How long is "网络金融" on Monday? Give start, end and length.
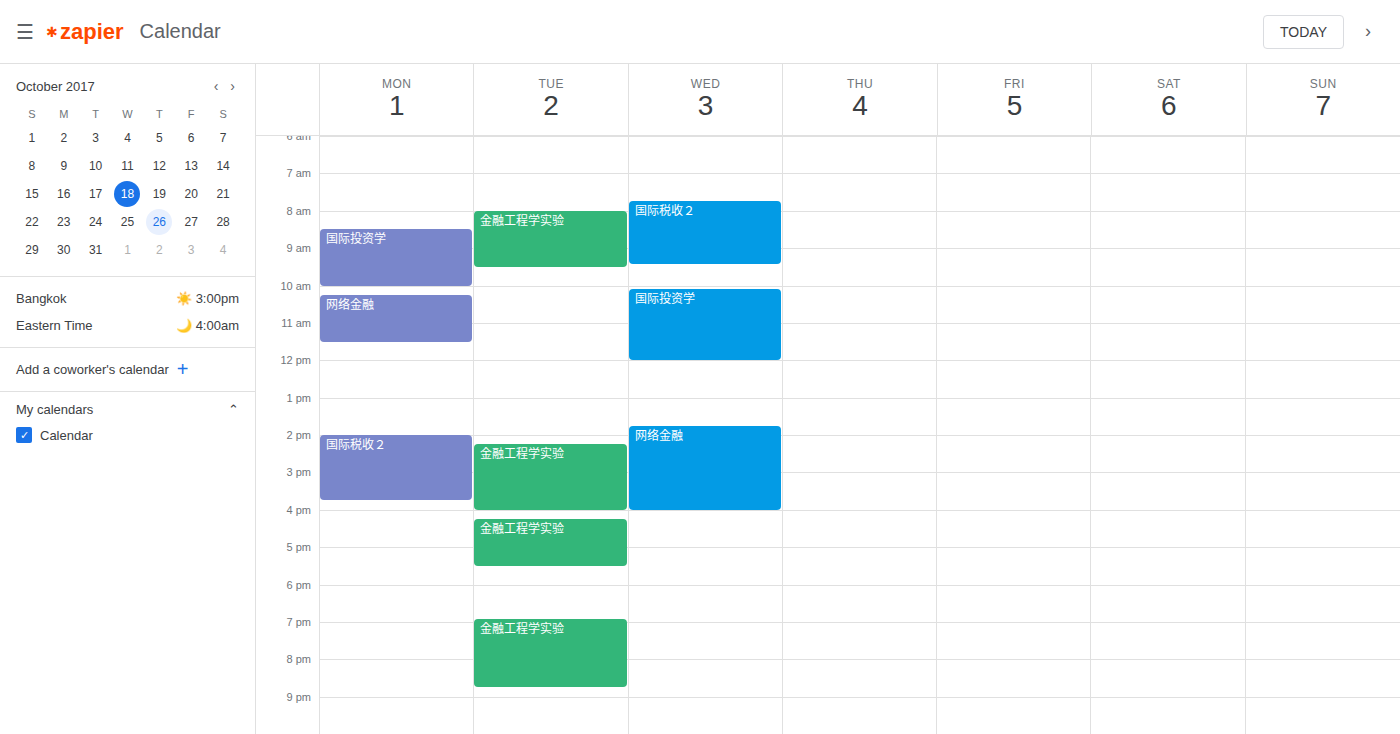
10:15 AM to 11:30 AM, 1 hour 15 minutes